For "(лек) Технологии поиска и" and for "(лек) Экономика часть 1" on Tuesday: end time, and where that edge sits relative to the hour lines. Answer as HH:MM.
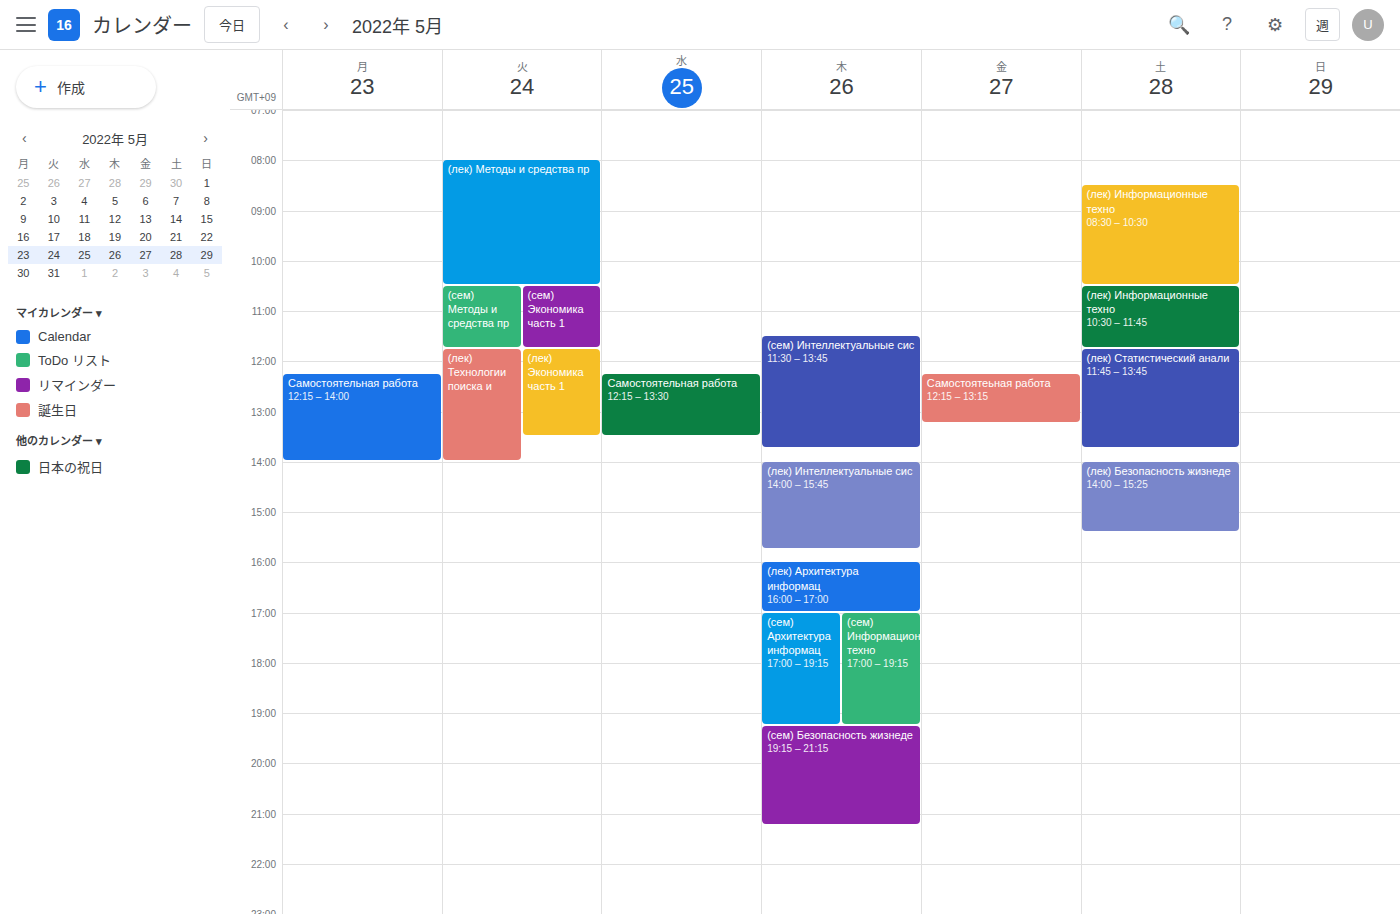
"(лек) Технологии поиска и": 14:00, exactly on the 14:00 line. "(лек) Экономика часть 1": 13:30, halfway between the 13:00 and 14:00 lines.